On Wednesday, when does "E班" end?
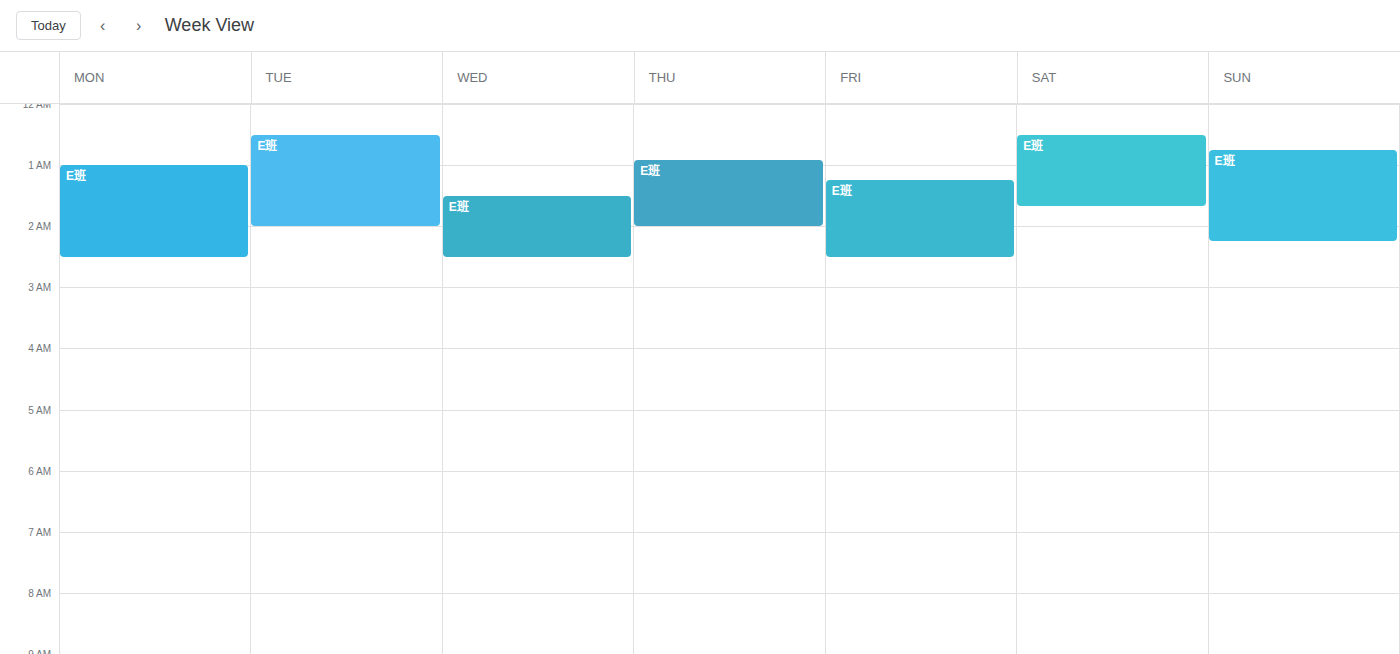
2:30 AM